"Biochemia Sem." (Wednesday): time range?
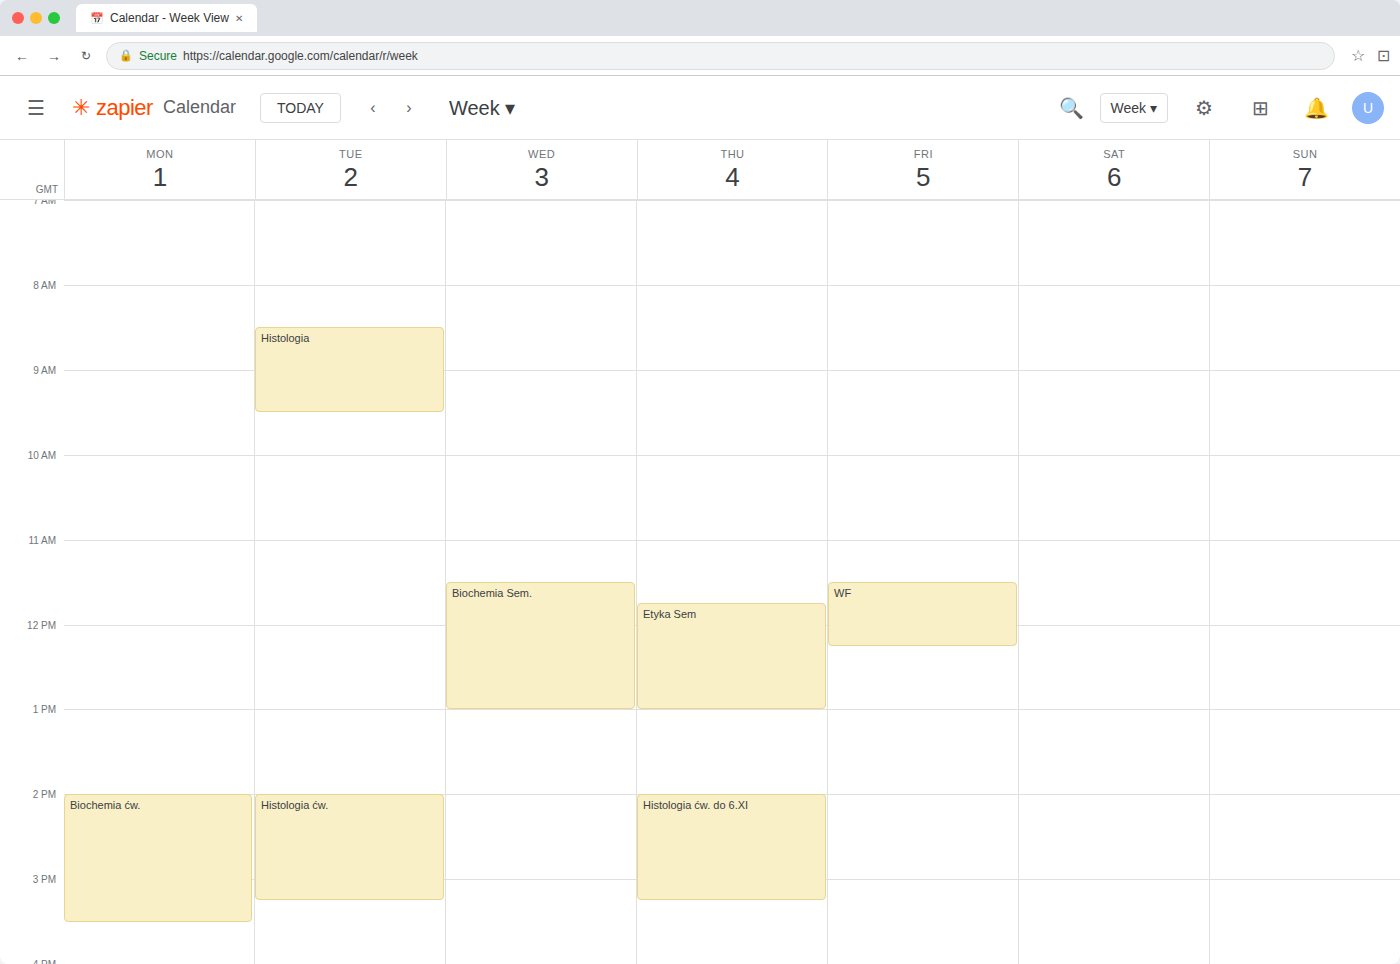
11:30 to 13:00